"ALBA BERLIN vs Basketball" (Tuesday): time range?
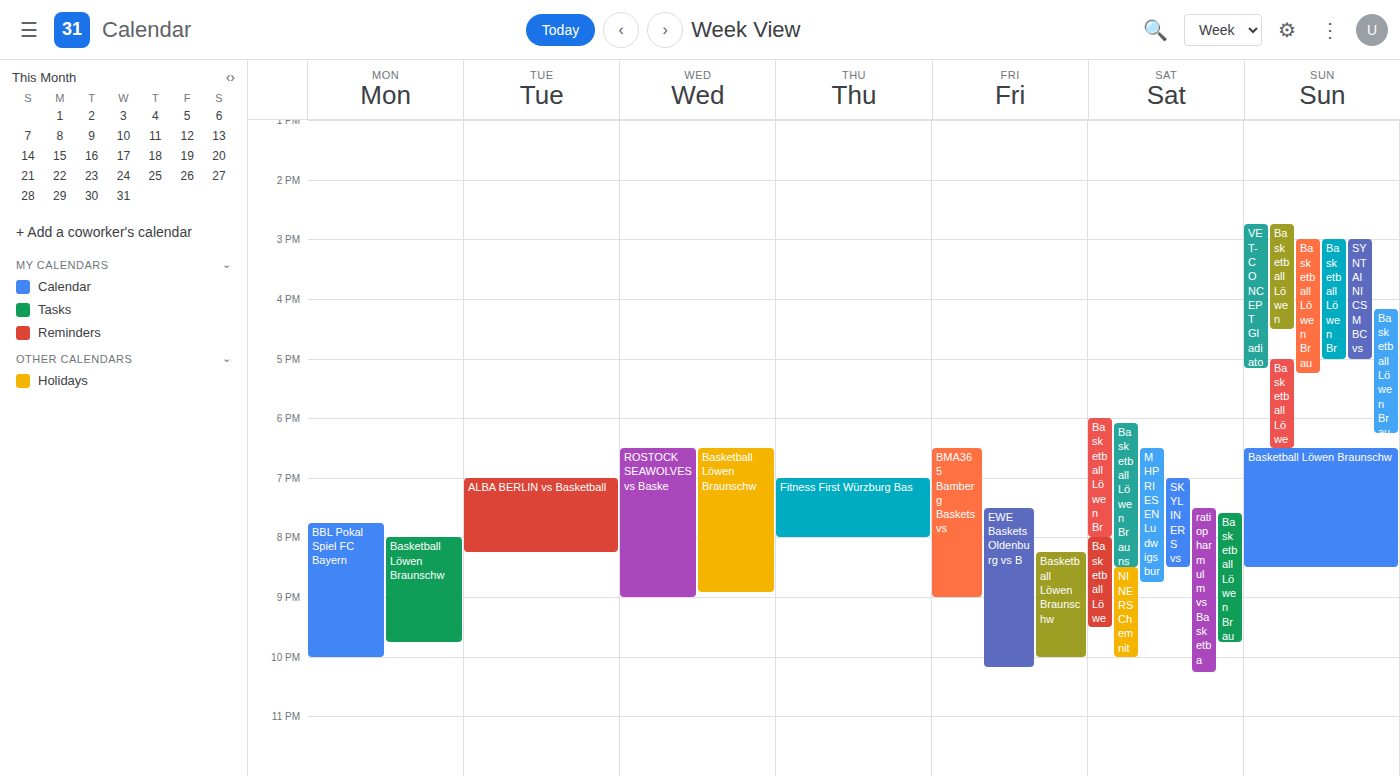
7:00 PM to 8:15 PM